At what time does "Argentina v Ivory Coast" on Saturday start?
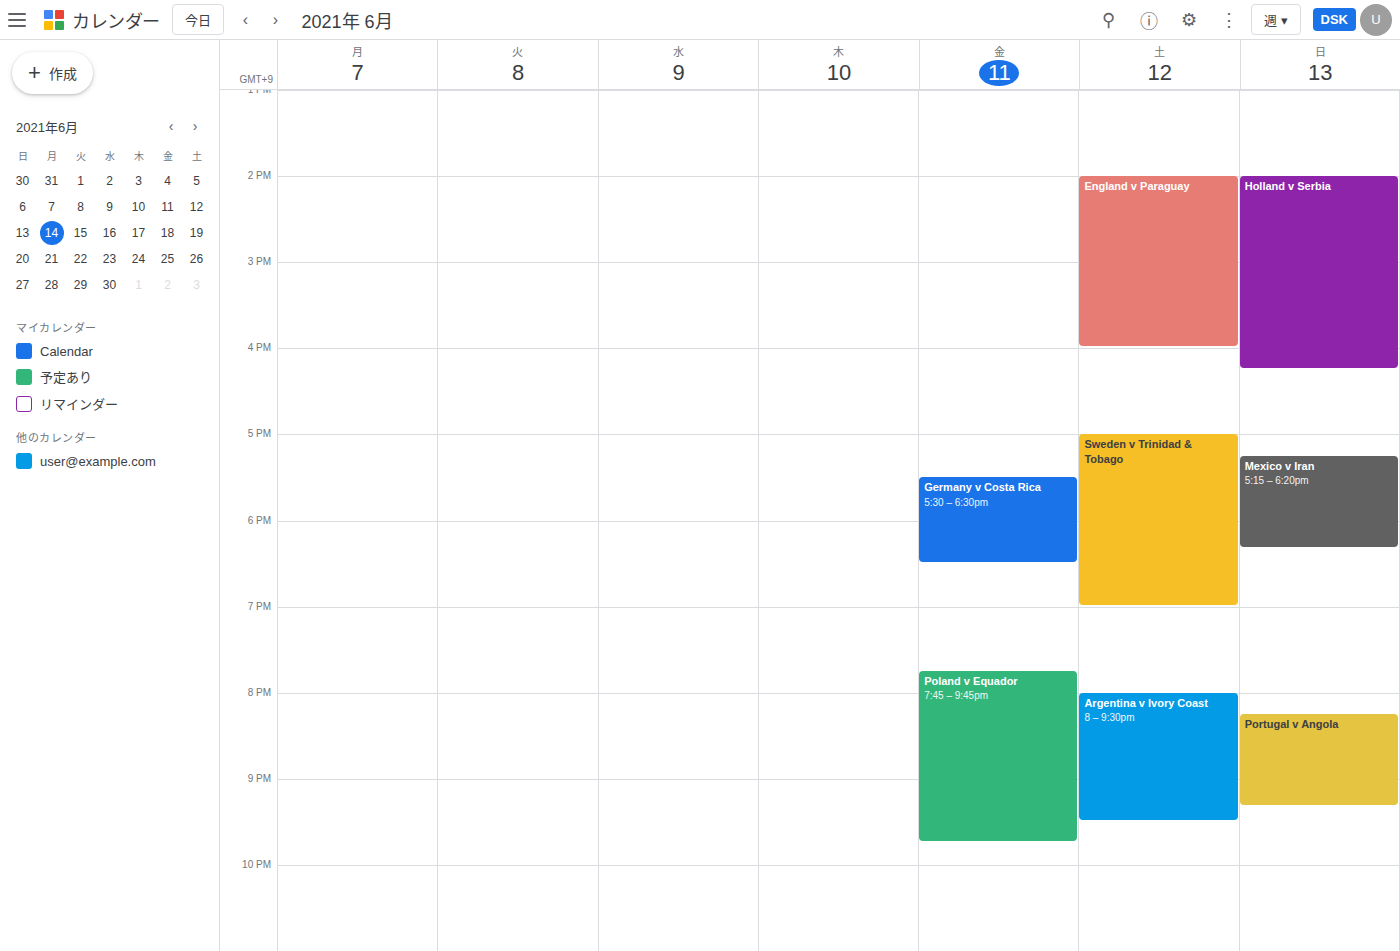
8:00 PM